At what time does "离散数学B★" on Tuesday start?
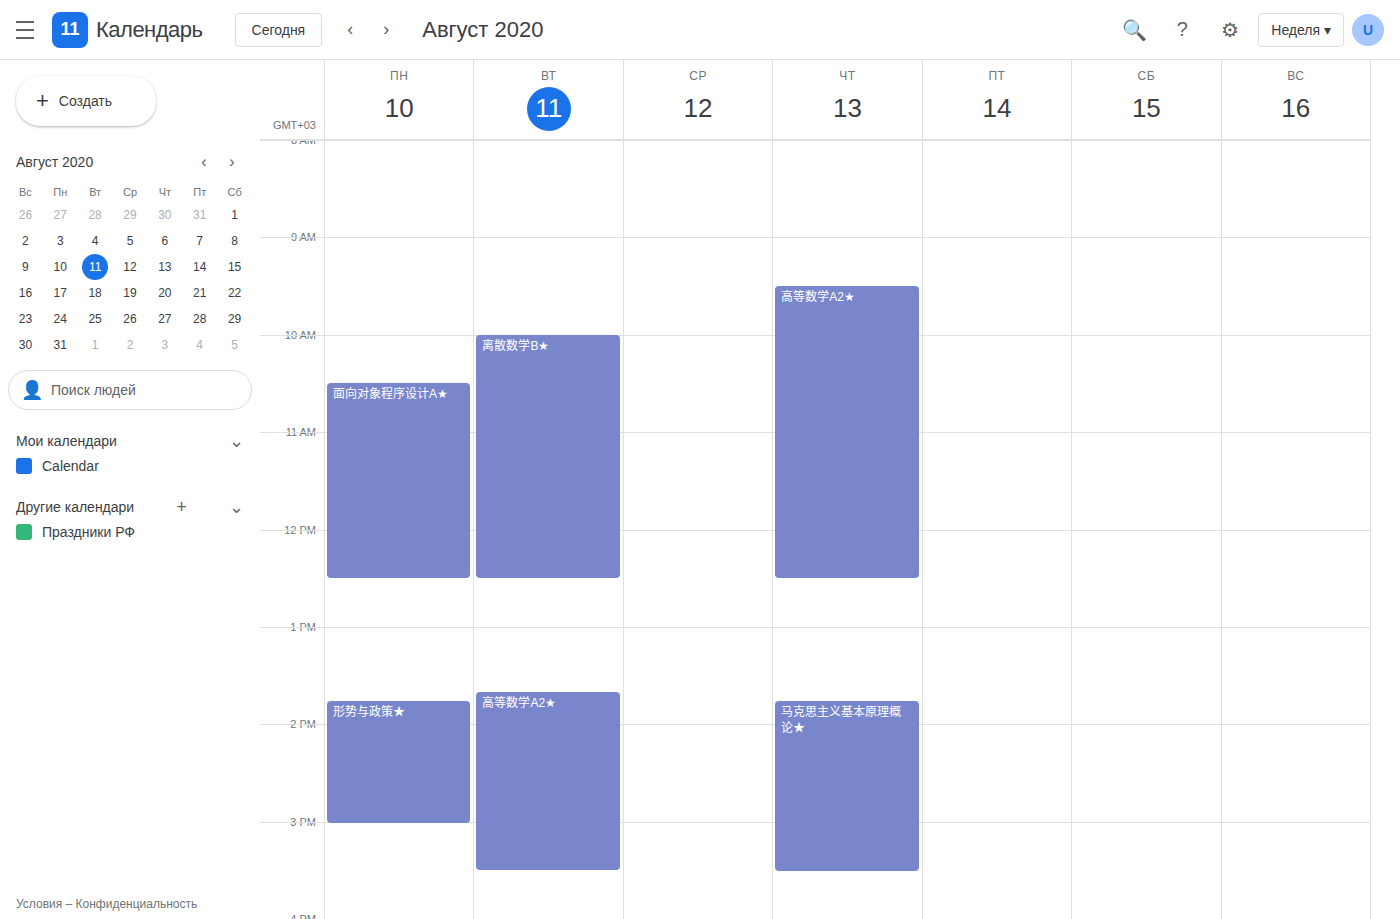
10:00 AM